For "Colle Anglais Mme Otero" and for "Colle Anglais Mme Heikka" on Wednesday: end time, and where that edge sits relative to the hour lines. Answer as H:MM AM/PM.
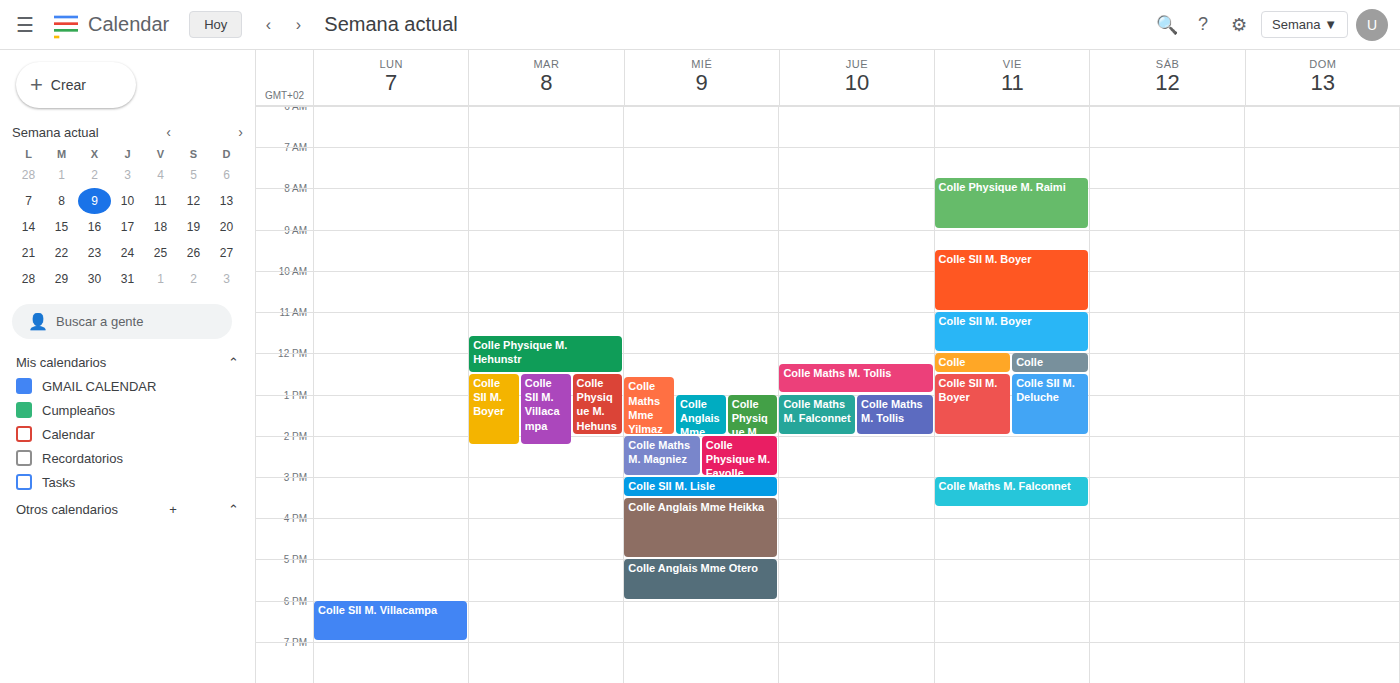
"Colle Anglais Mme Otero": 6:00 PM, exactly on the 6 PM line. "Colle Anglais Mme Heikka": 5:00 PM, exactly on the 5 PM line.